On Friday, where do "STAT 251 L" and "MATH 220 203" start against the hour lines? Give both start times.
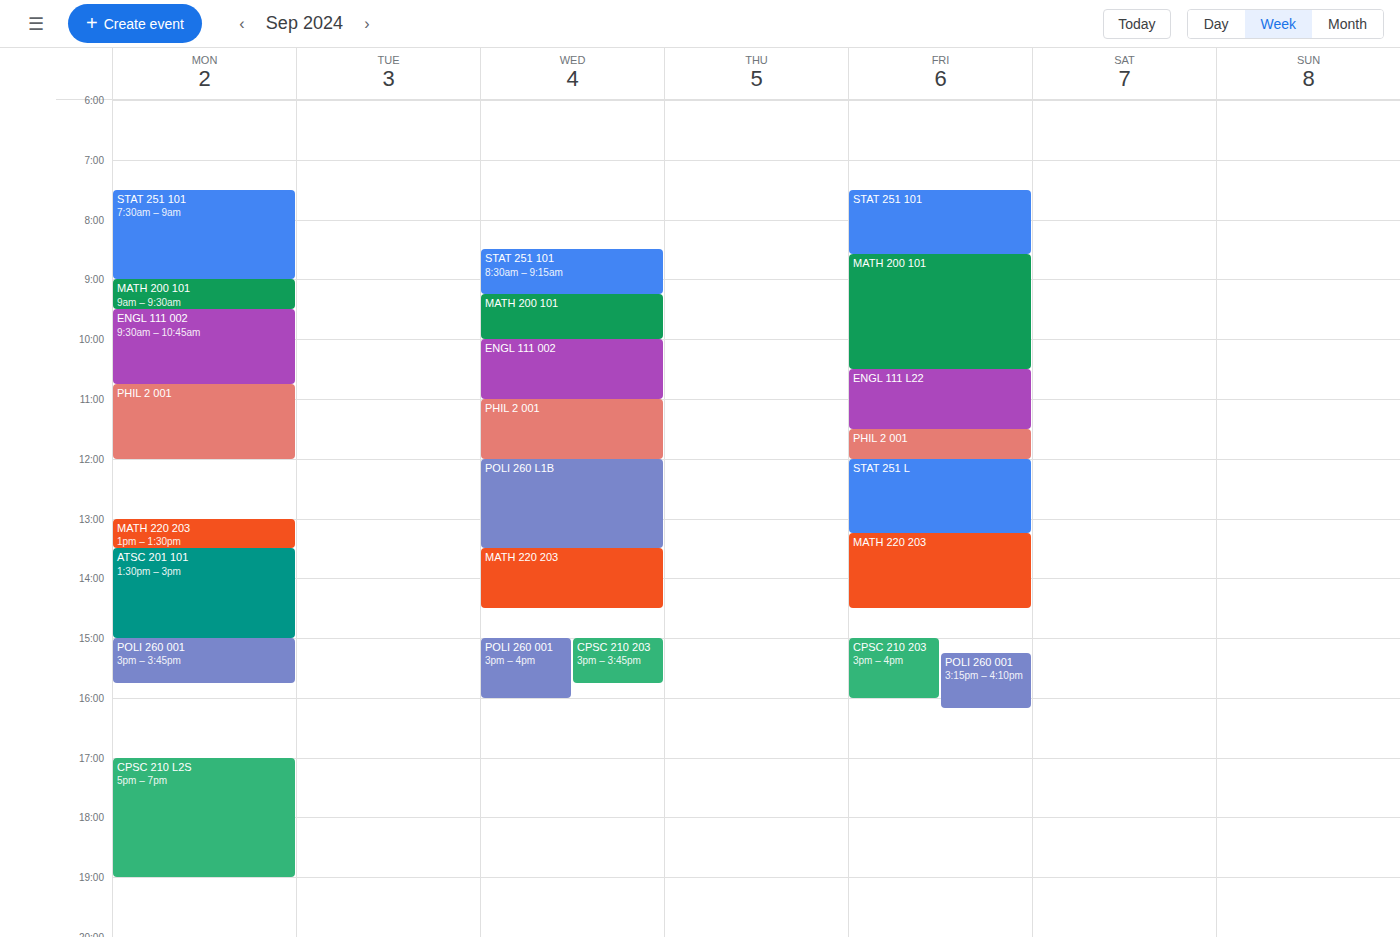
"STAT 251 L": 12:00 PM, exactly on the 12 PM line. "MATH 220 203": 1:15 PM, neither: a quarter of the way from the 1 PM line to the 2 PM line.